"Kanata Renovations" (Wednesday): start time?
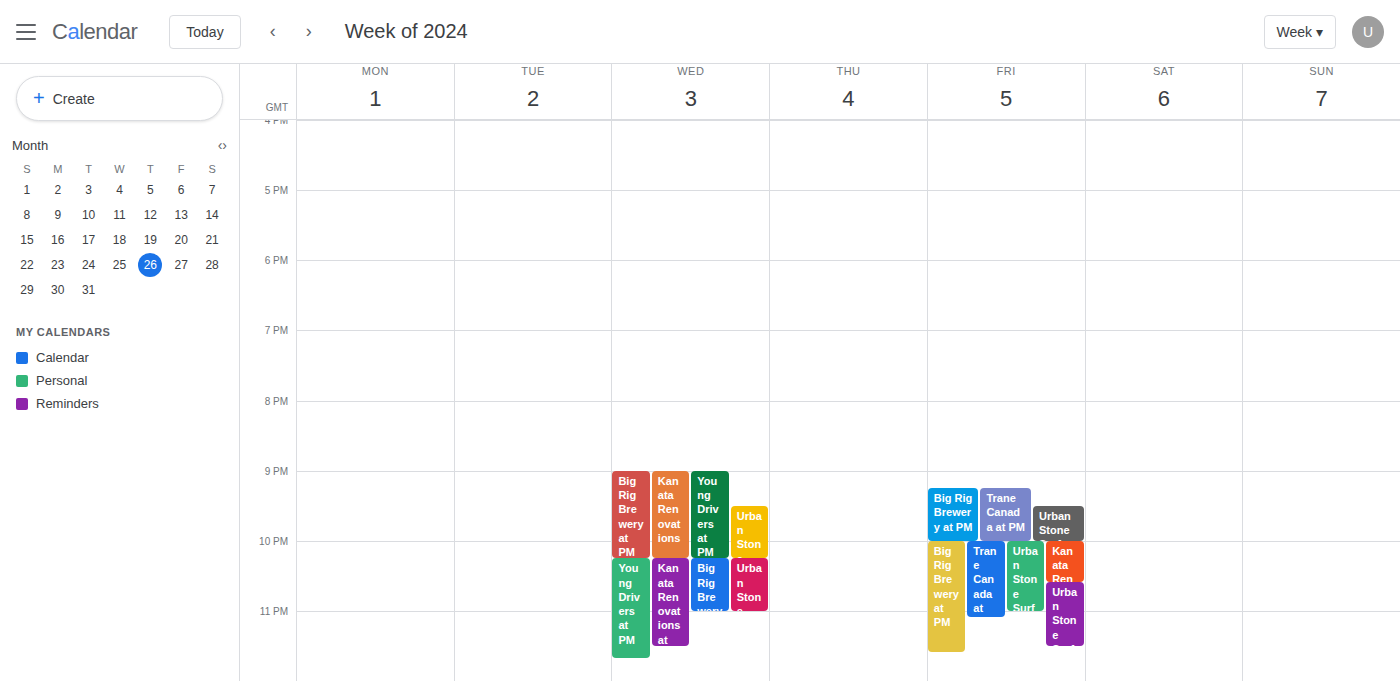
9:00 PM